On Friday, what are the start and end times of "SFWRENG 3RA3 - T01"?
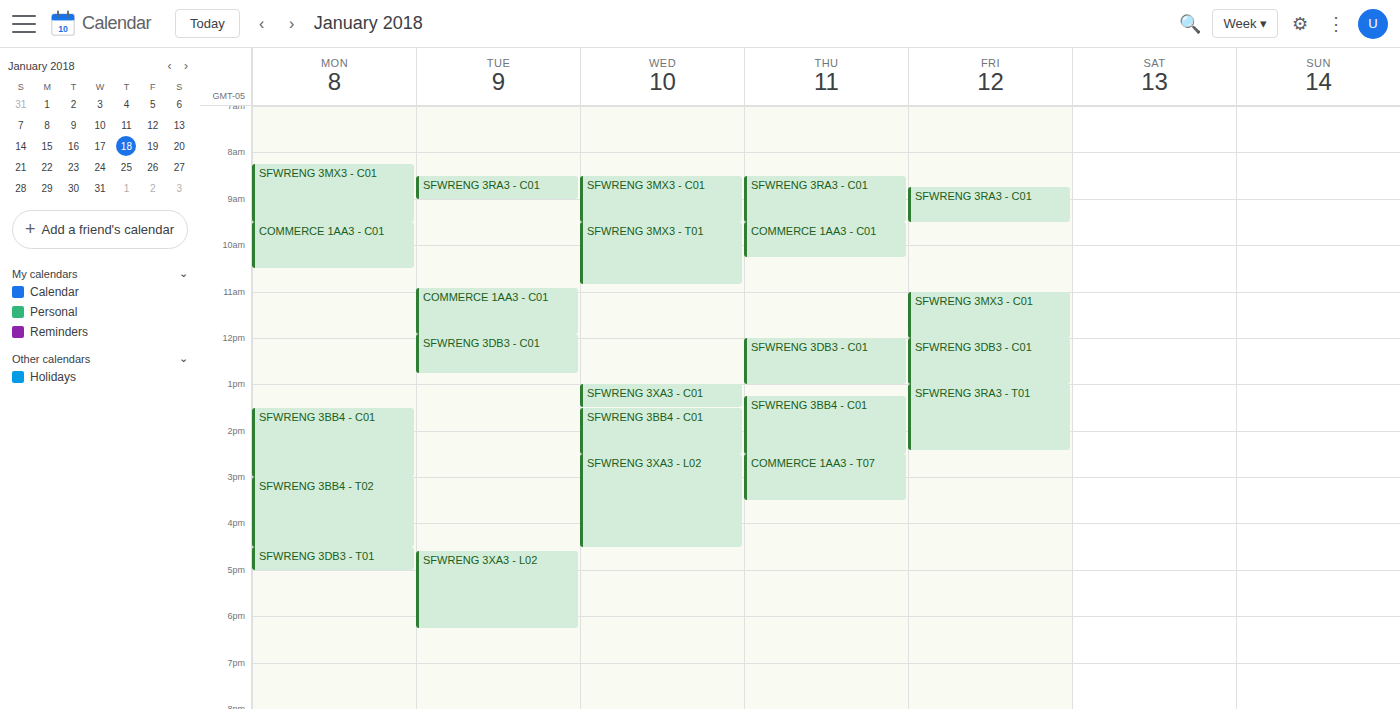
1:00 PM to 2:25 PM